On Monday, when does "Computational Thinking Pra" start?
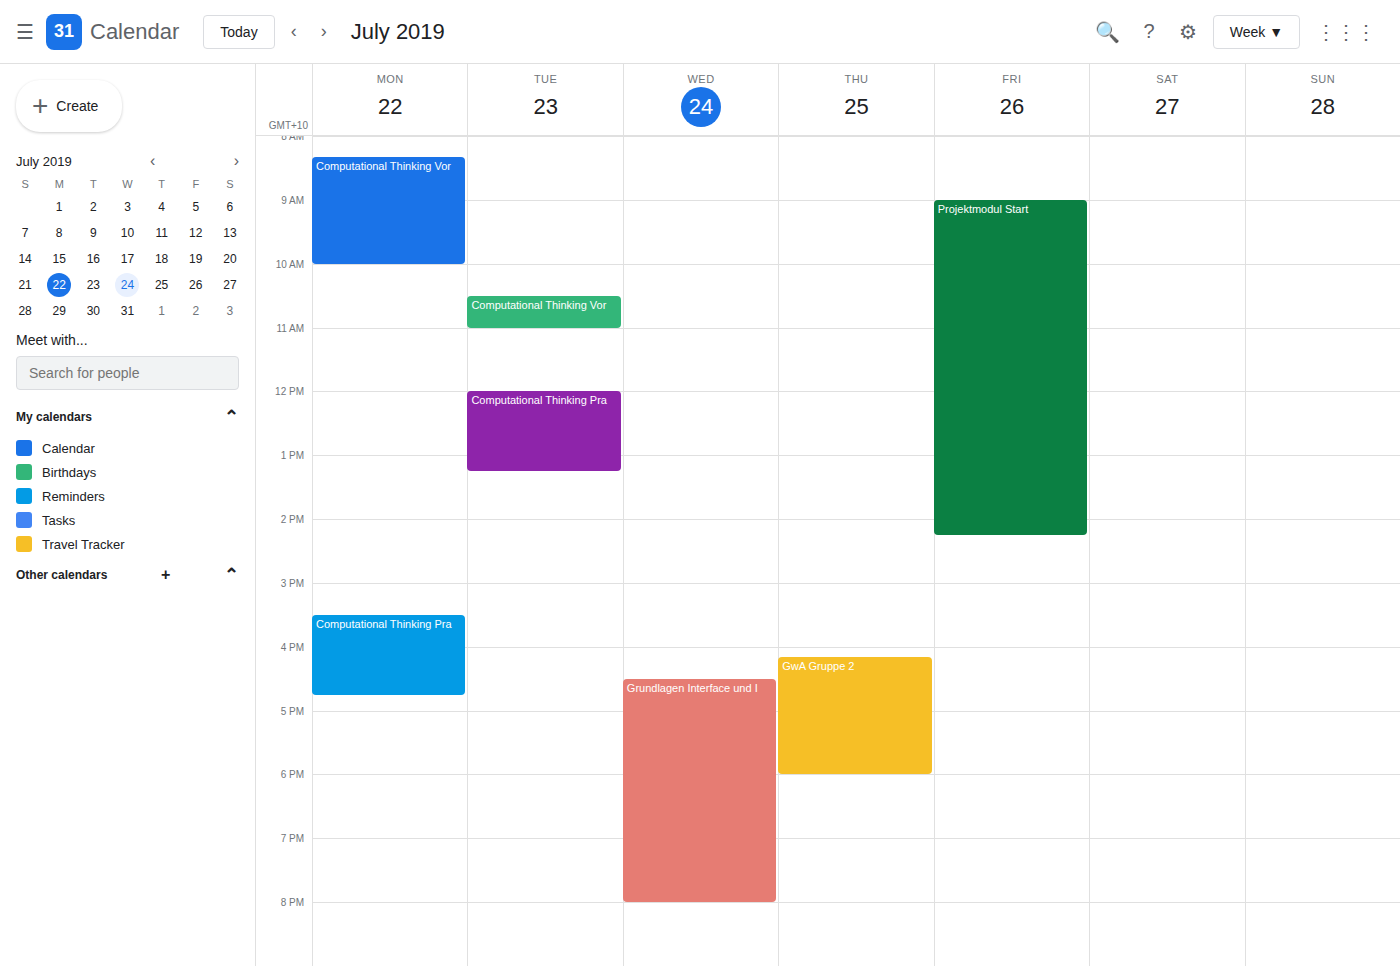
3:30 PM